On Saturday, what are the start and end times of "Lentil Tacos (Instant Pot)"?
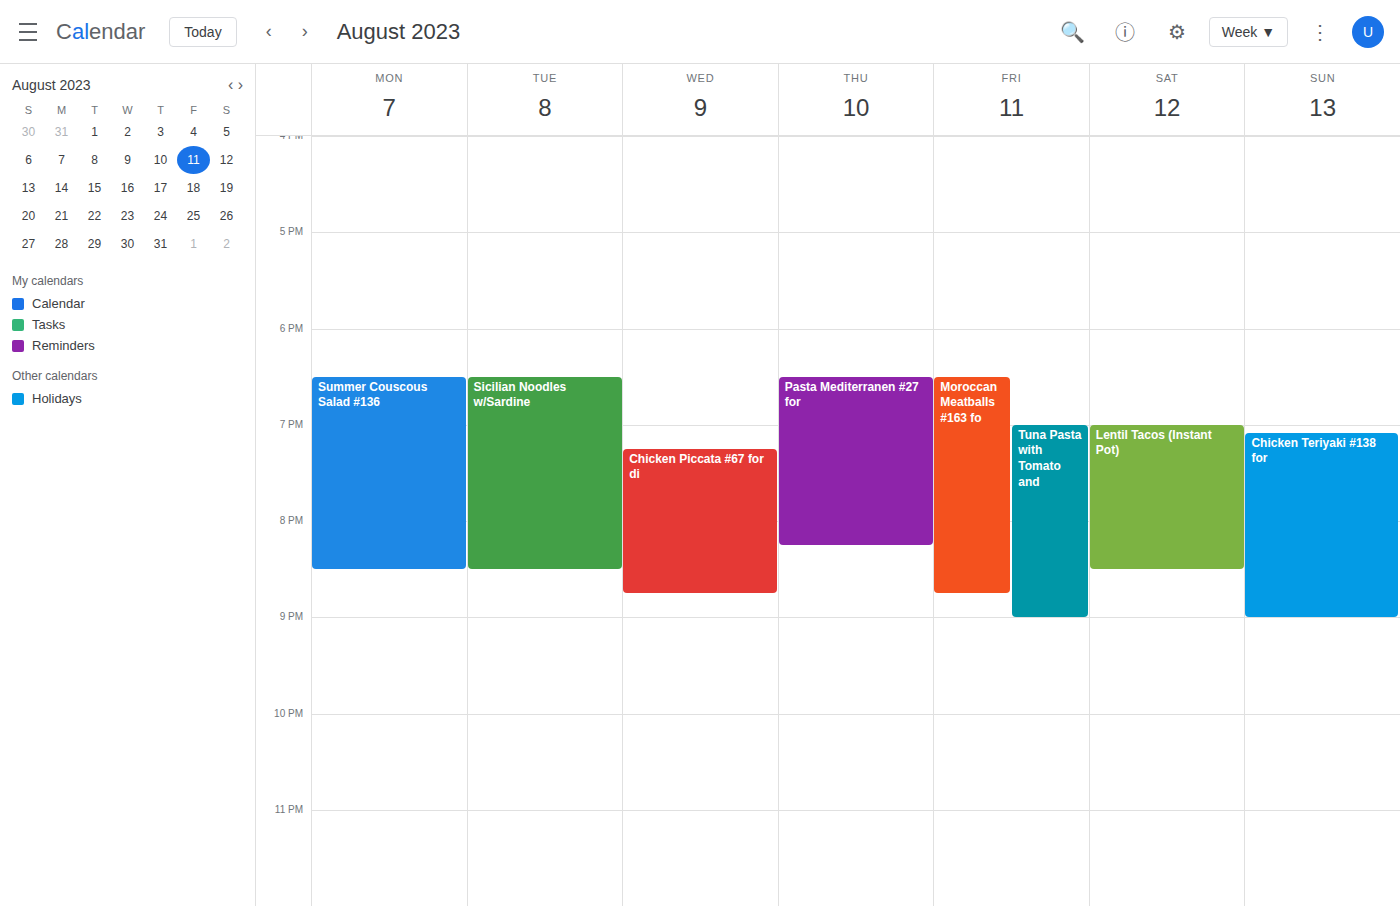
7:00 PM to 8:30 PM